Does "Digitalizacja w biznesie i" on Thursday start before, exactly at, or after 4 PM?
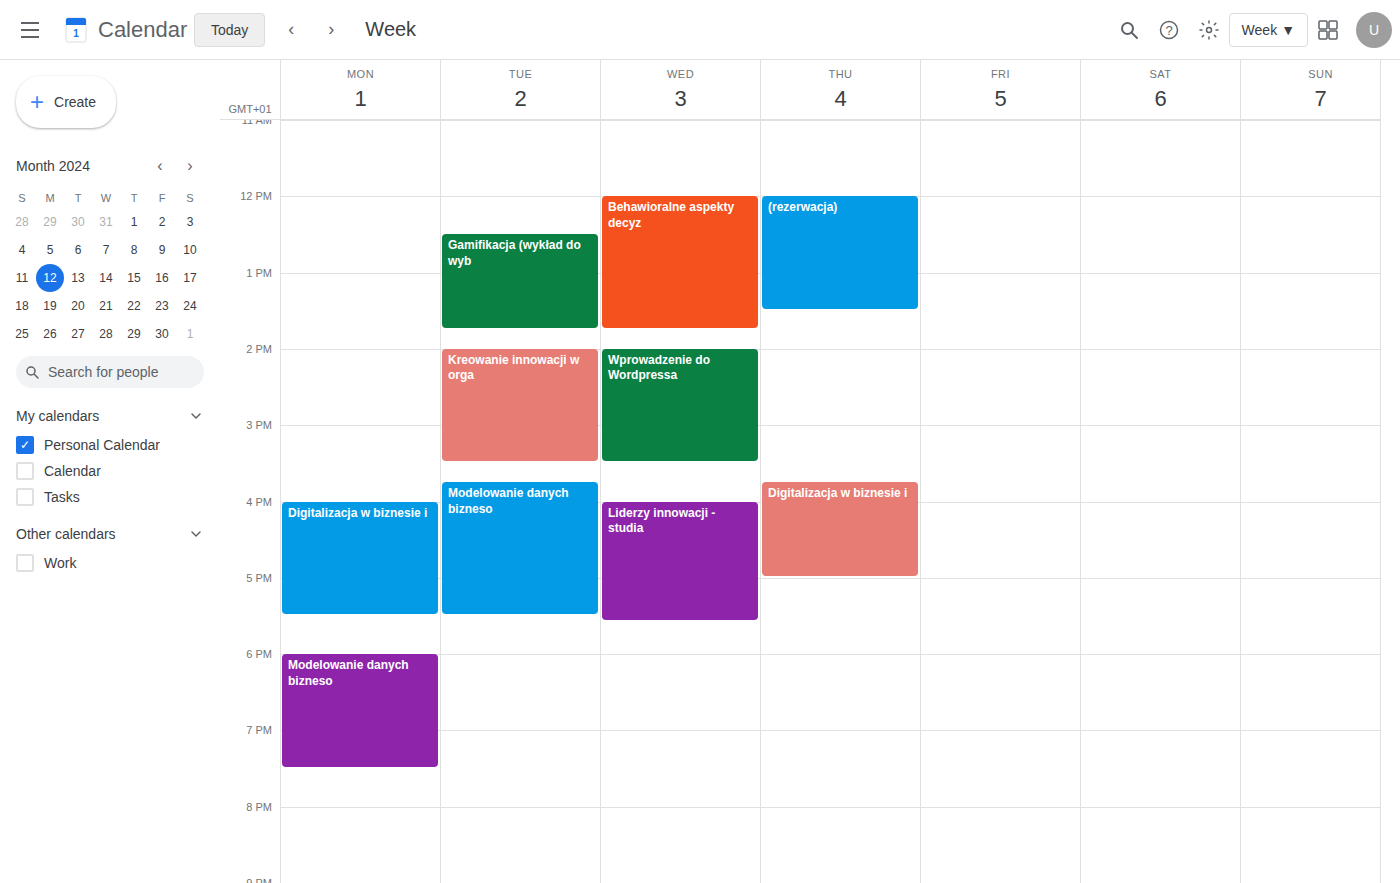
3:45 PM -- before 4 PM, 15 minutes above the 4 PM line.